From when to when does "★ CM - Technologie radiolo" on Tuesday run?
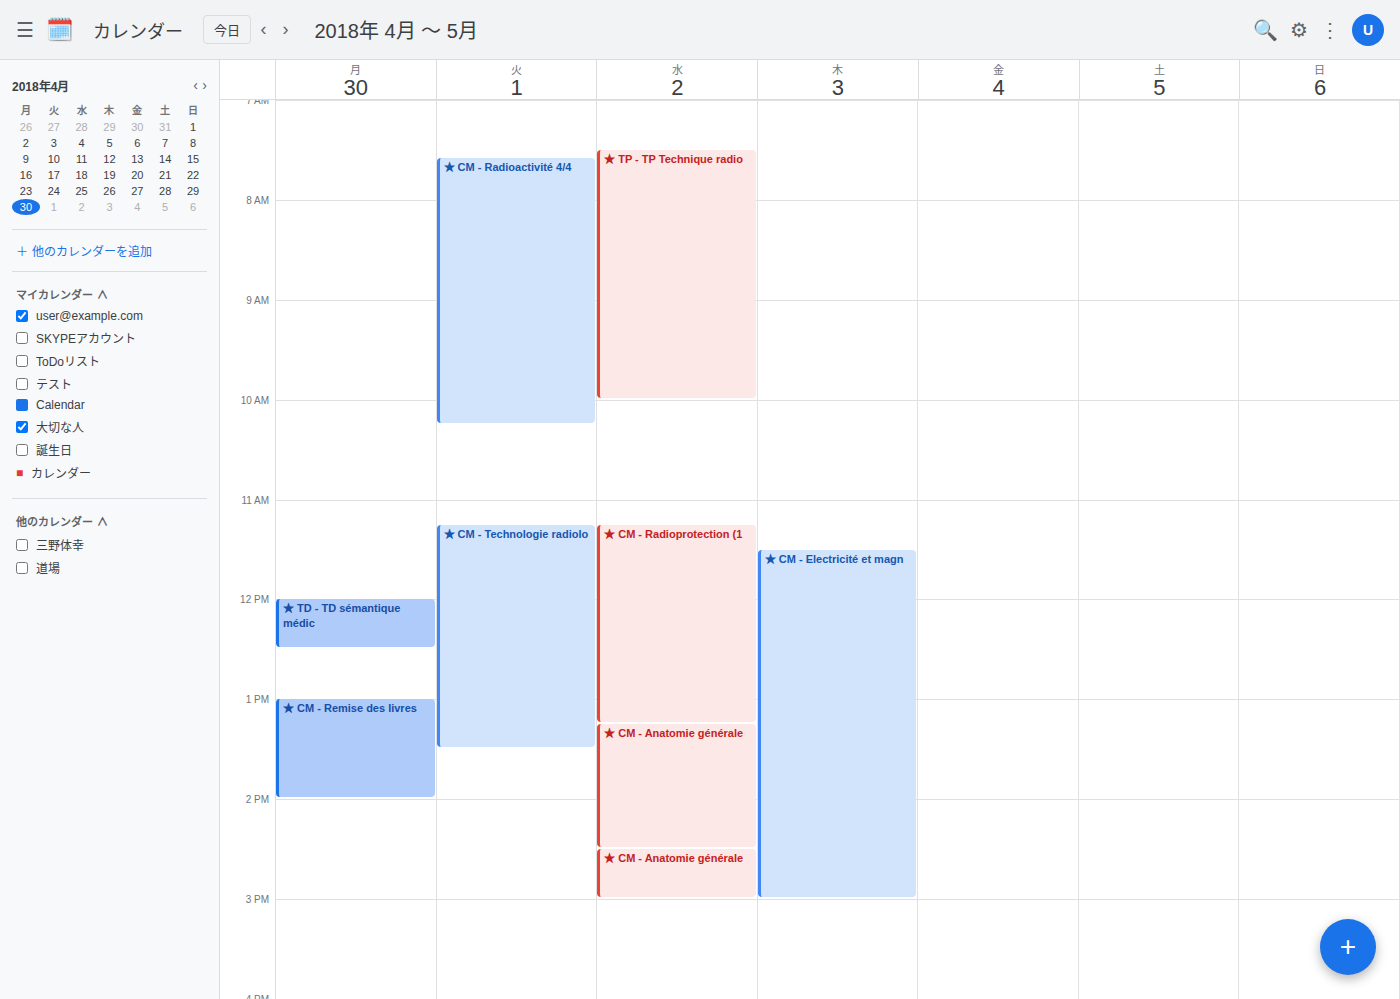
11:15 AM to 1:30 PM